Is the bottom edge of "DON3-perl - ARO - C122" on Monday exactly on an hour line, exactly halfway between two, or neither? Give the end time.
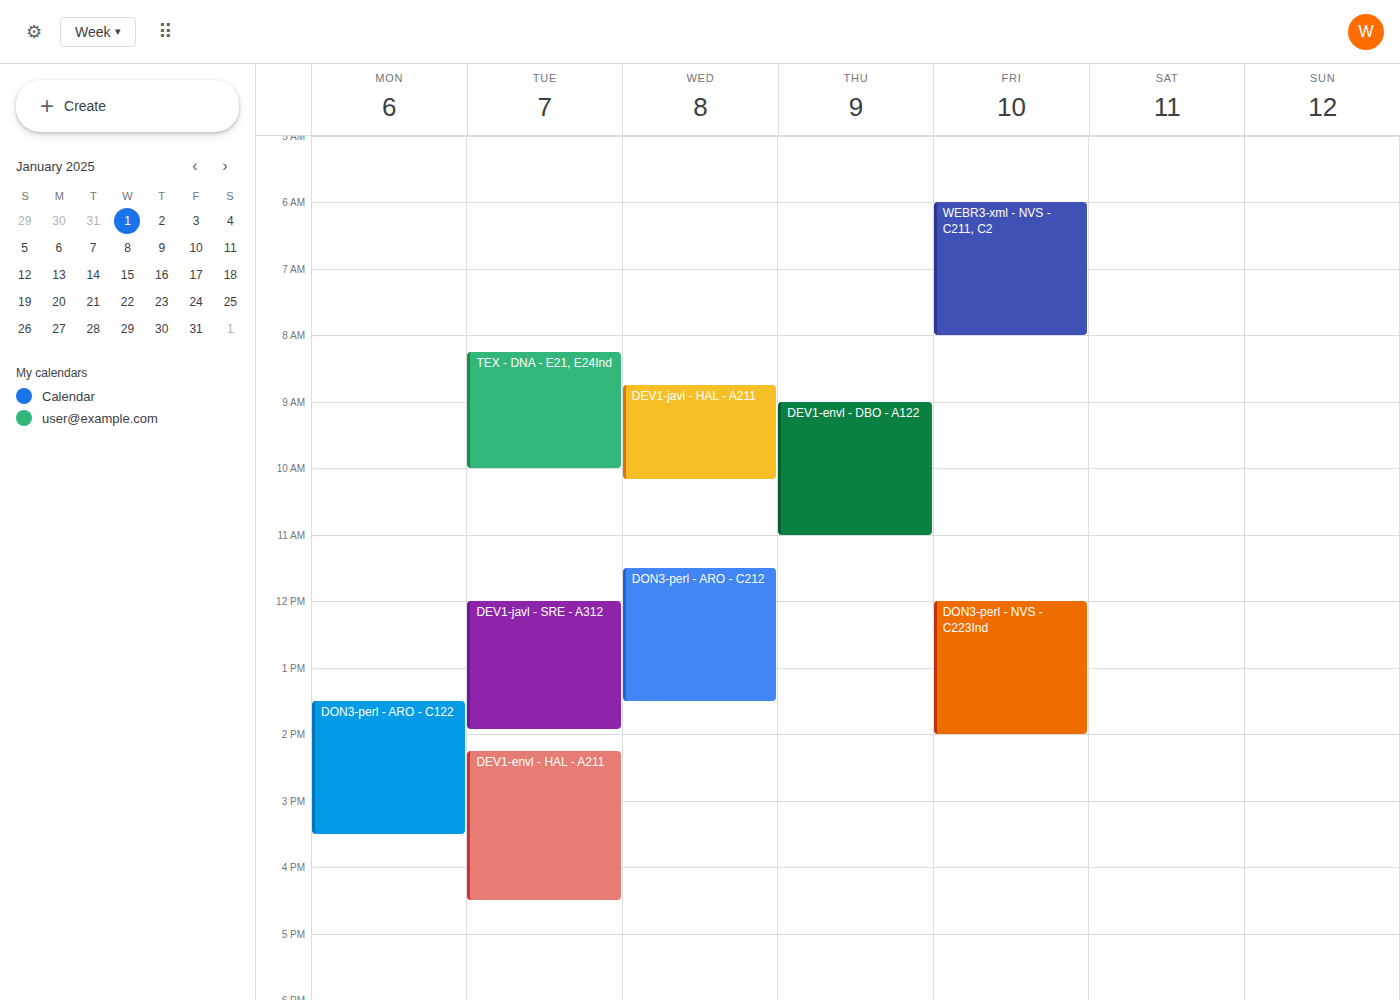
3:30 PM -- halfway between the 3 PM and 4 PM lines.